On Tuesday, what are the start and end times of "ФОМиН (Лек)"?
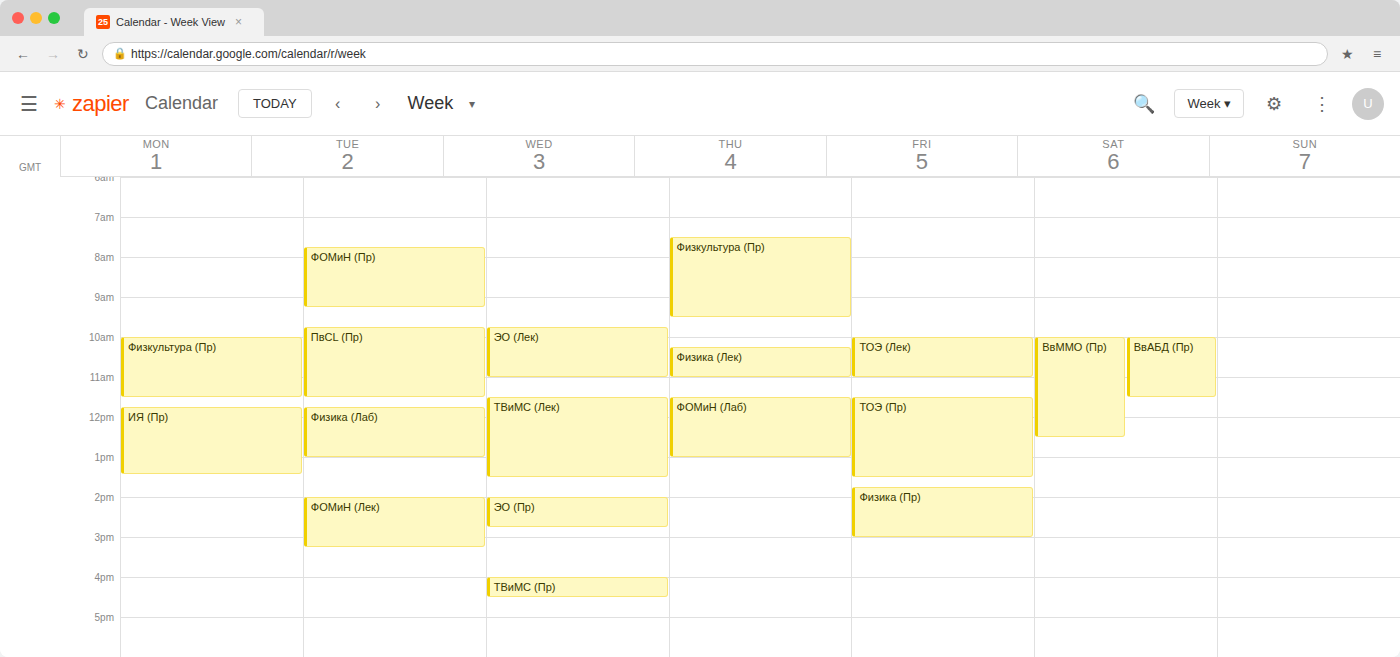
2:00 PM to 3:15 PM